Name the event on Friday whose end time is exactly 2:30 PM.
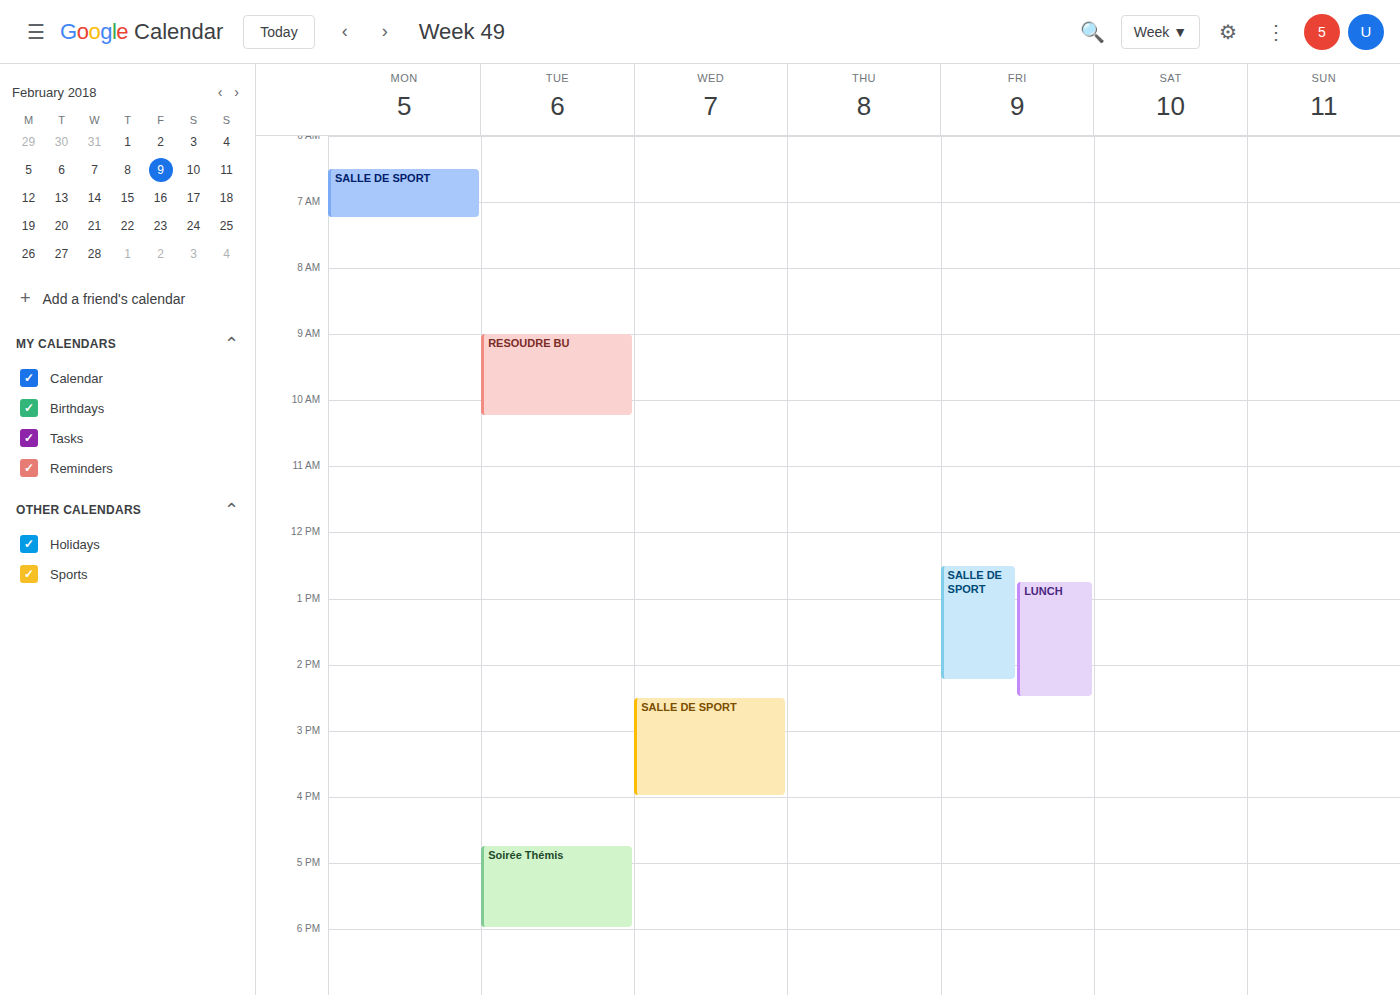
"LUNCH"